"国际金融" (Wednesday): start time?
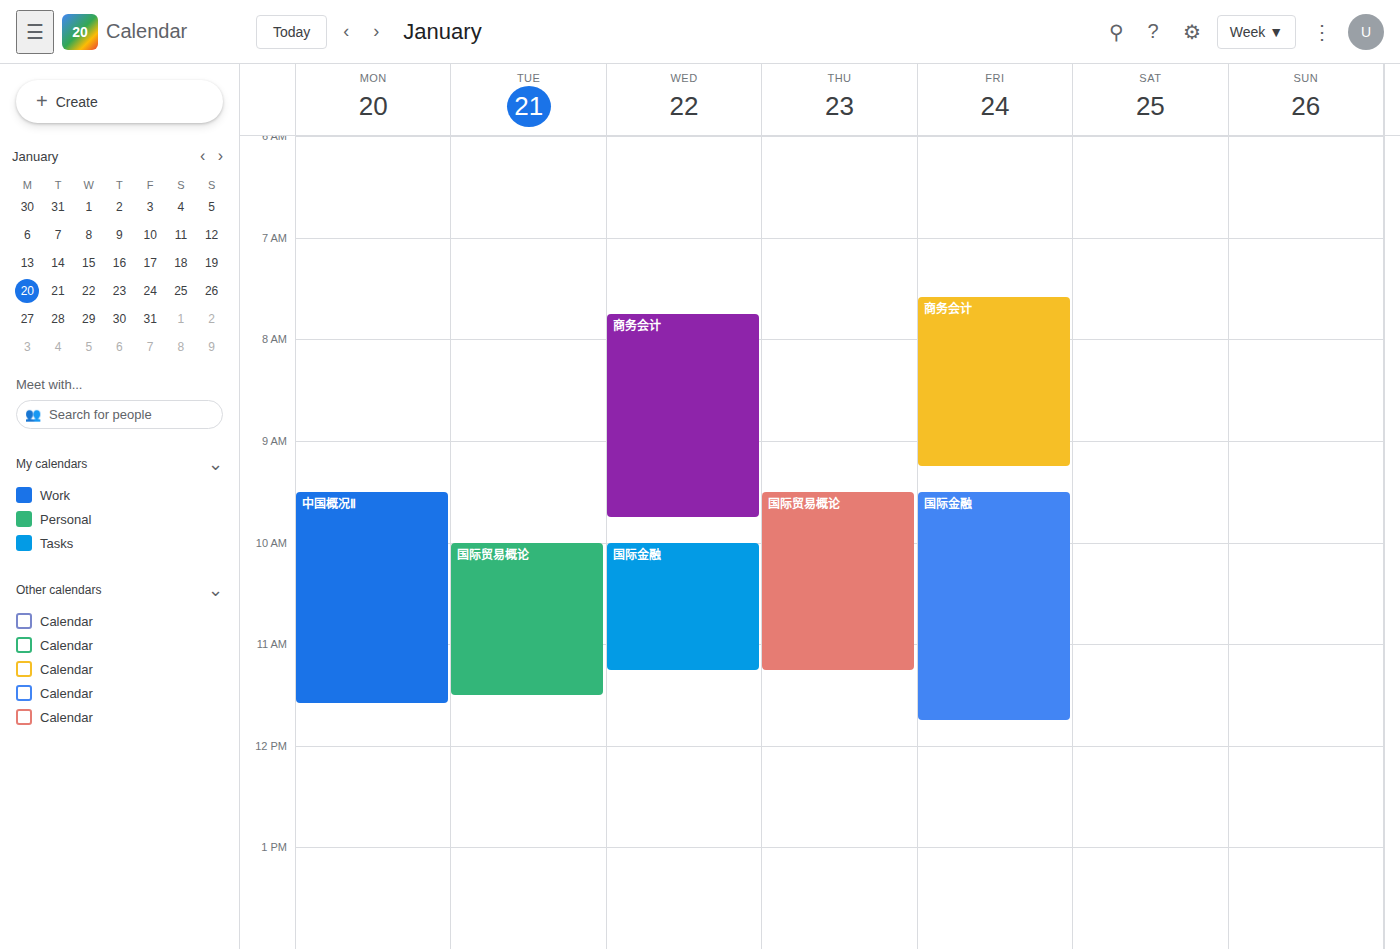
10:00 AM